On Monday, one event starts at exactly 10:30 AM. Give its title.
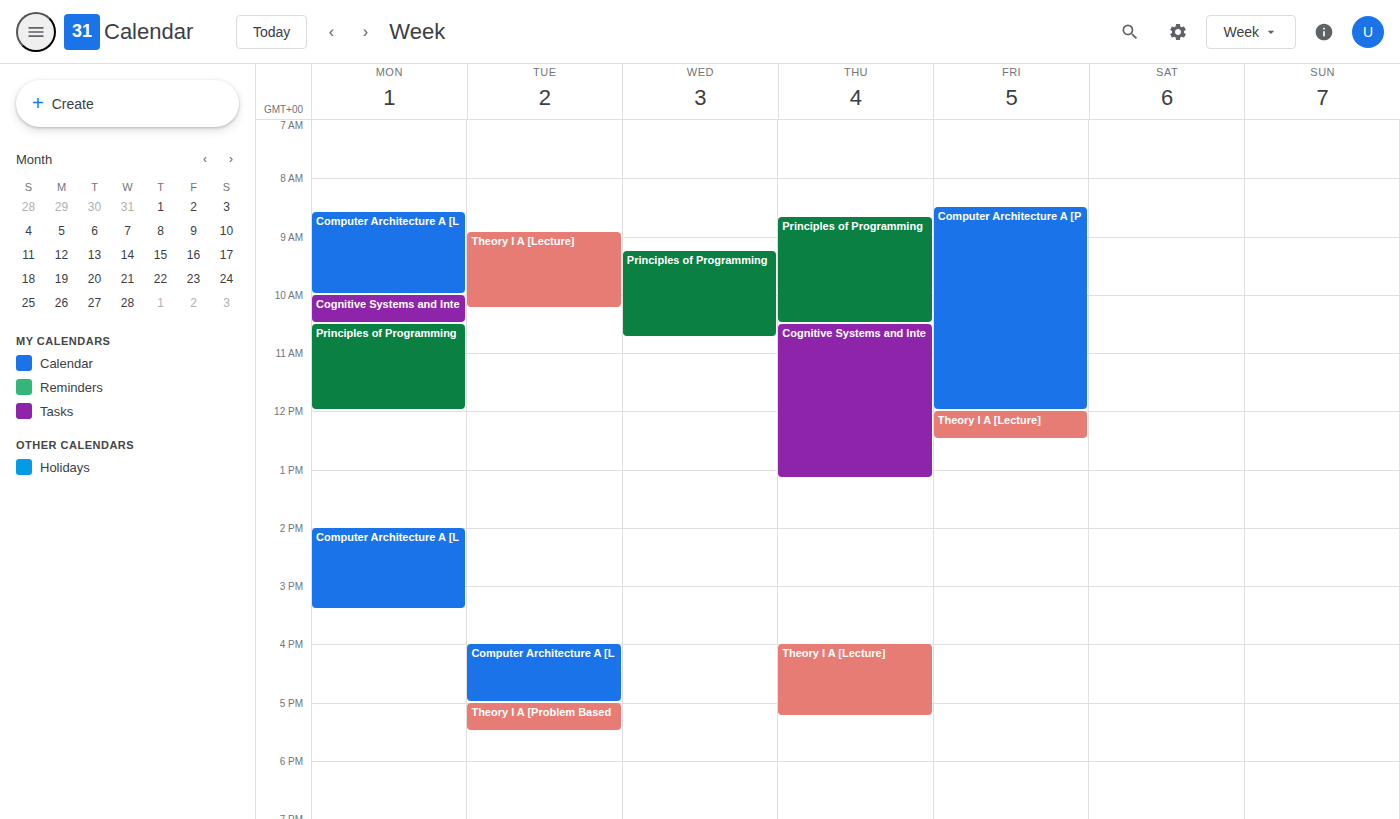
"Principles of Programming"